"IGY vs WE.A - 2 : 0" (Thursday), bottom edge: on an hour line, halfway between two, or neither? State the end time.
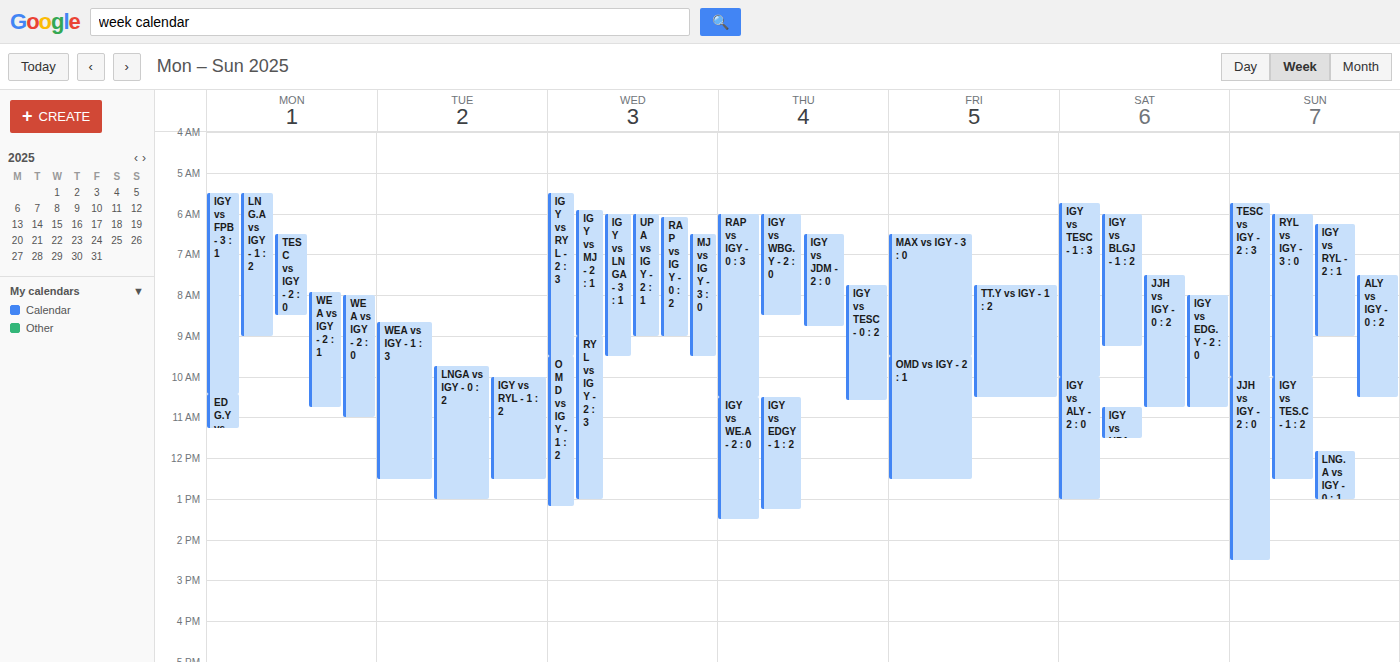
13:30 -- halfway between the 13:00 and 14:00 lines.